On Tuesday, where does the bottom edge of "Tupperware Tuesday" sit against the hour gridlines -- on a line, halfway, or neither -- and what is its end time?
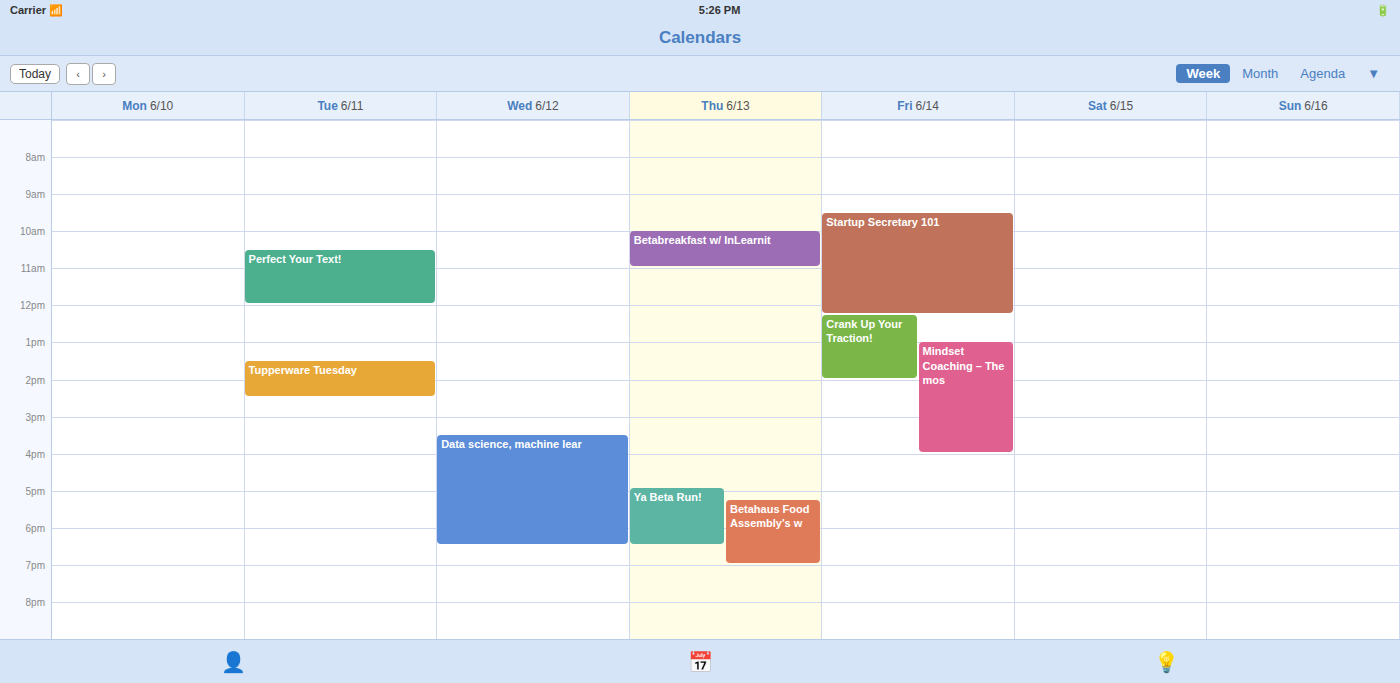
2:30 PM -- halfway between the 2 PM and 3 PM lines.